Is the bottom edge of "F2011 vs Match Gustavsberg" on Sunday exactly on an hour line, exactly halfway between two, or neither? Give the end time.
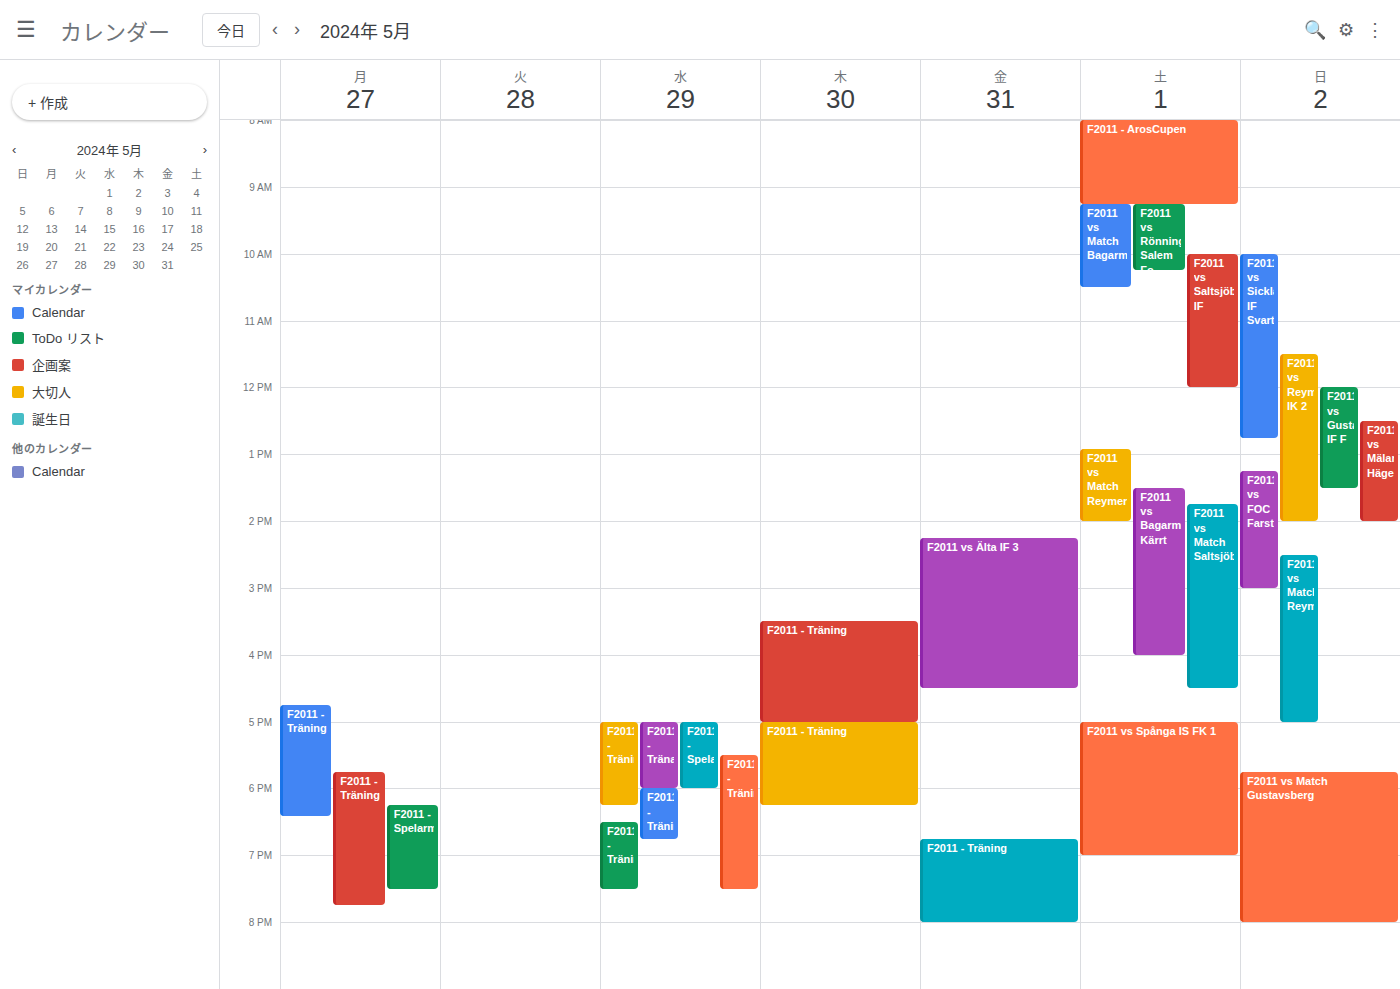
8:00 PM -- exactly on the 8 PM line.